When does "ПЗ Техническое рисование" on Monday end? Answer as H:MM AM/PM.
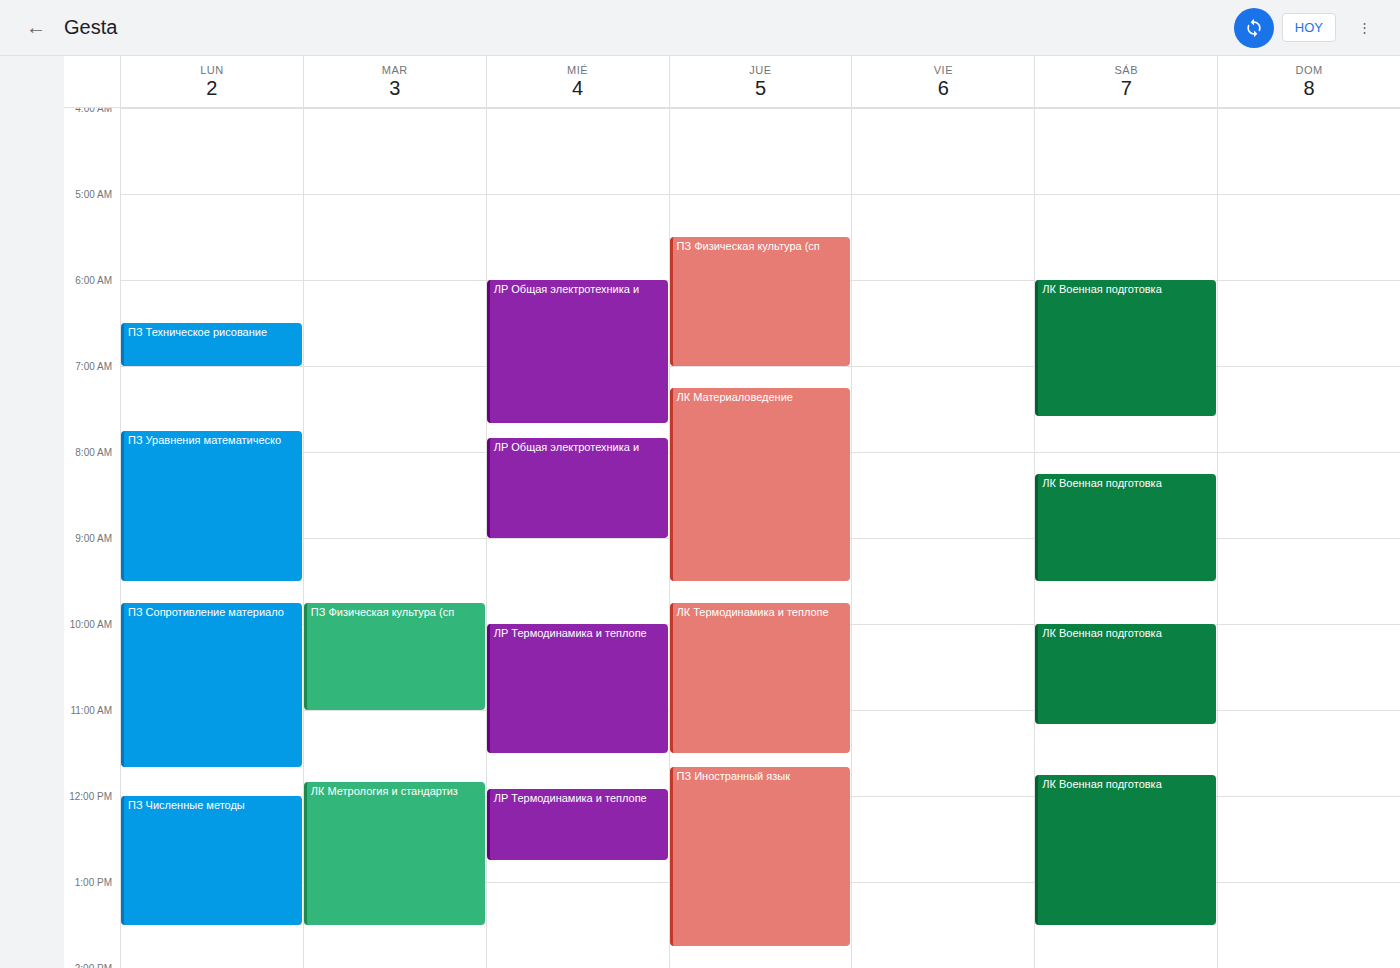
7:00 AM